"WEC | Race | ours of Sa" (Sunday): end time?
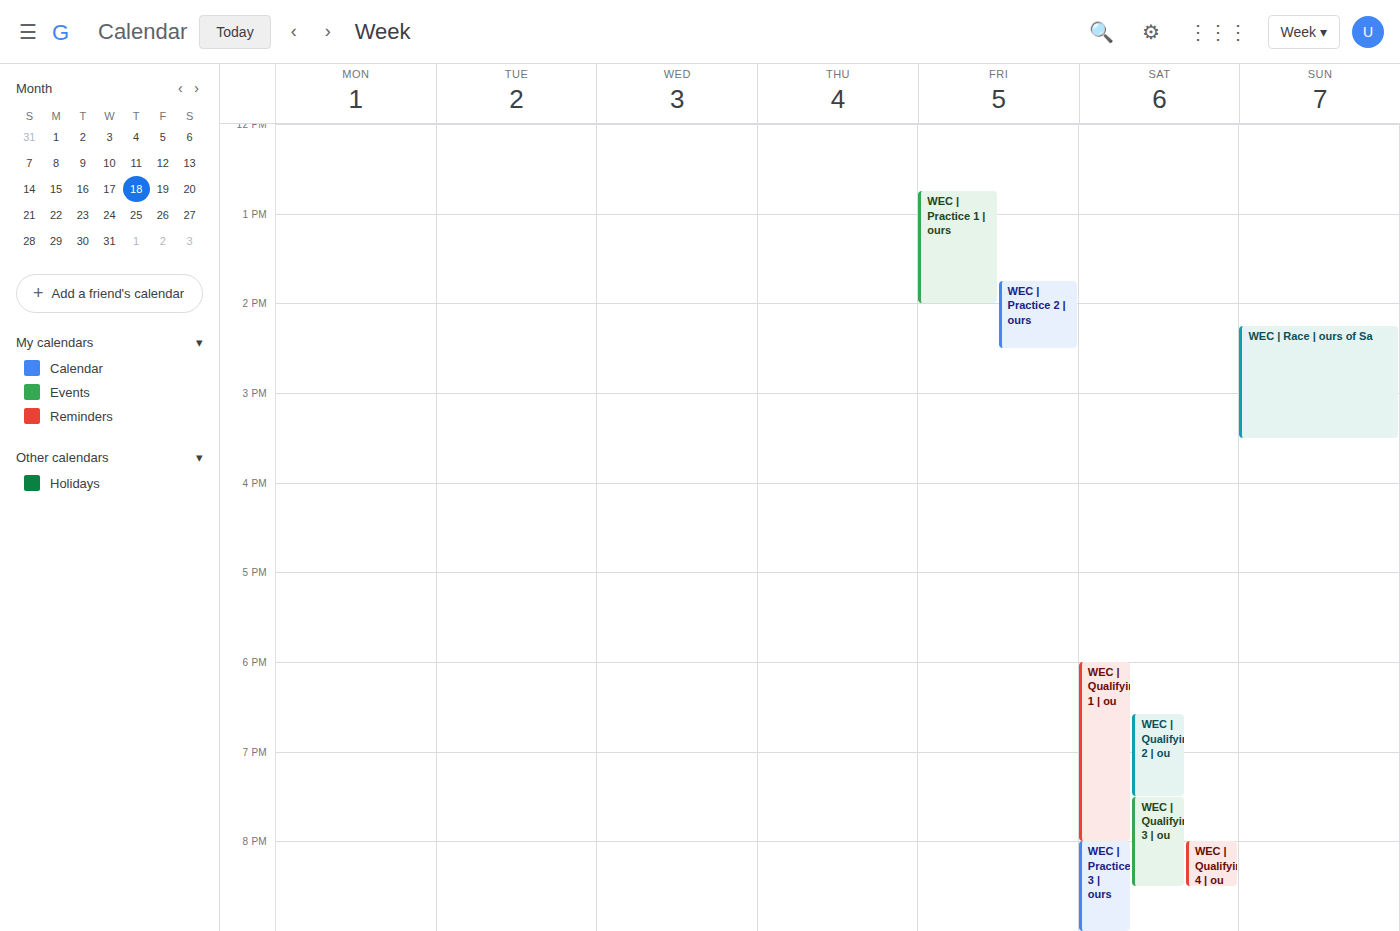
3:30 PM